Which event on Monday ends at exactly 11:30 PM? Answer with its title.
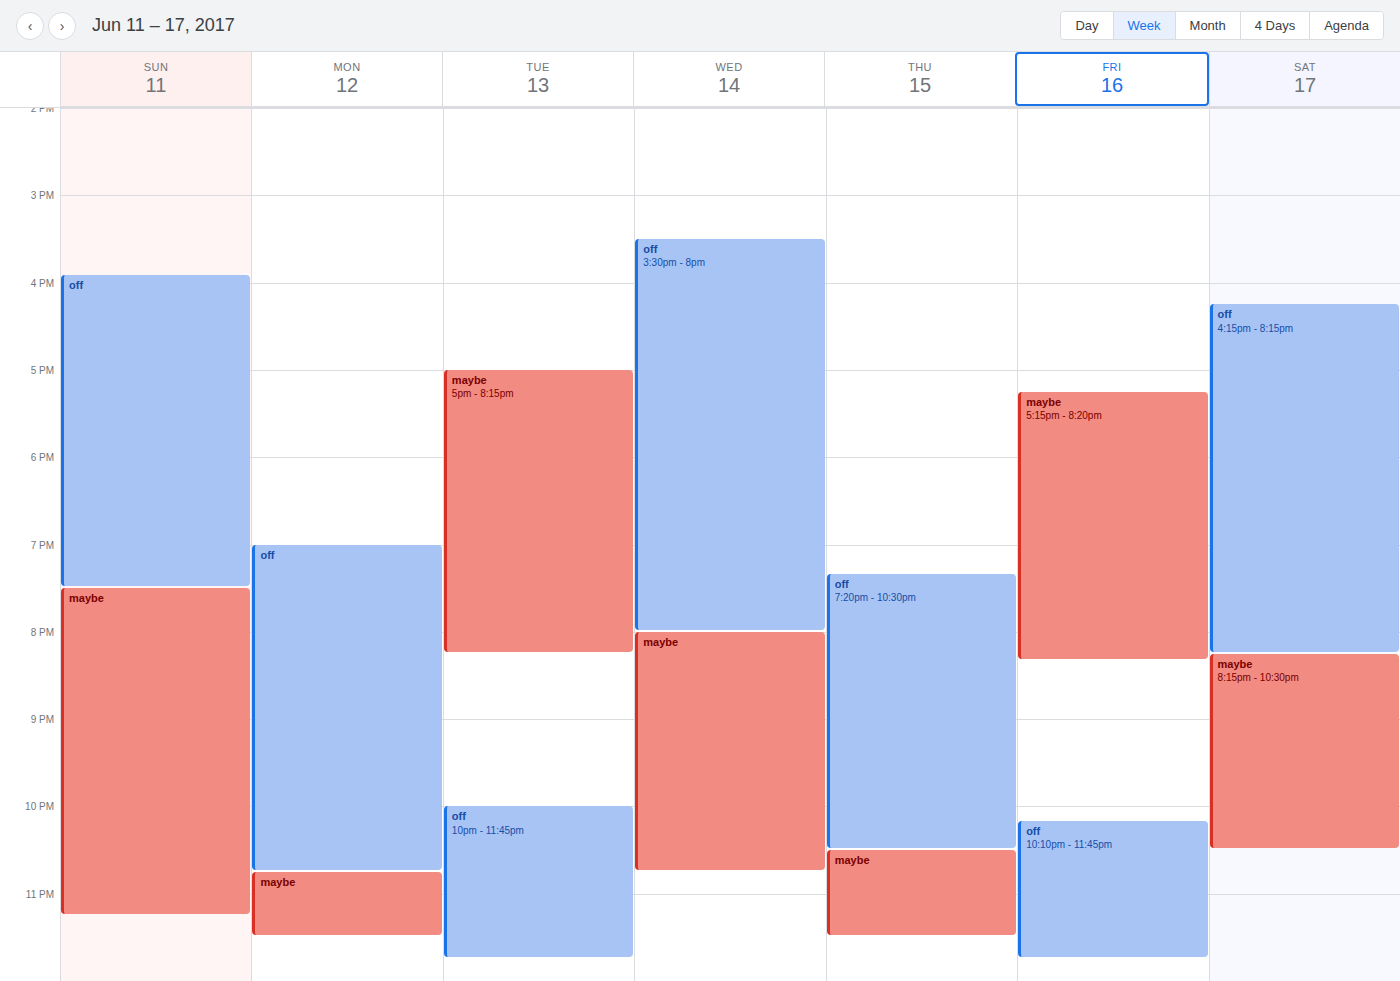
"maybe"